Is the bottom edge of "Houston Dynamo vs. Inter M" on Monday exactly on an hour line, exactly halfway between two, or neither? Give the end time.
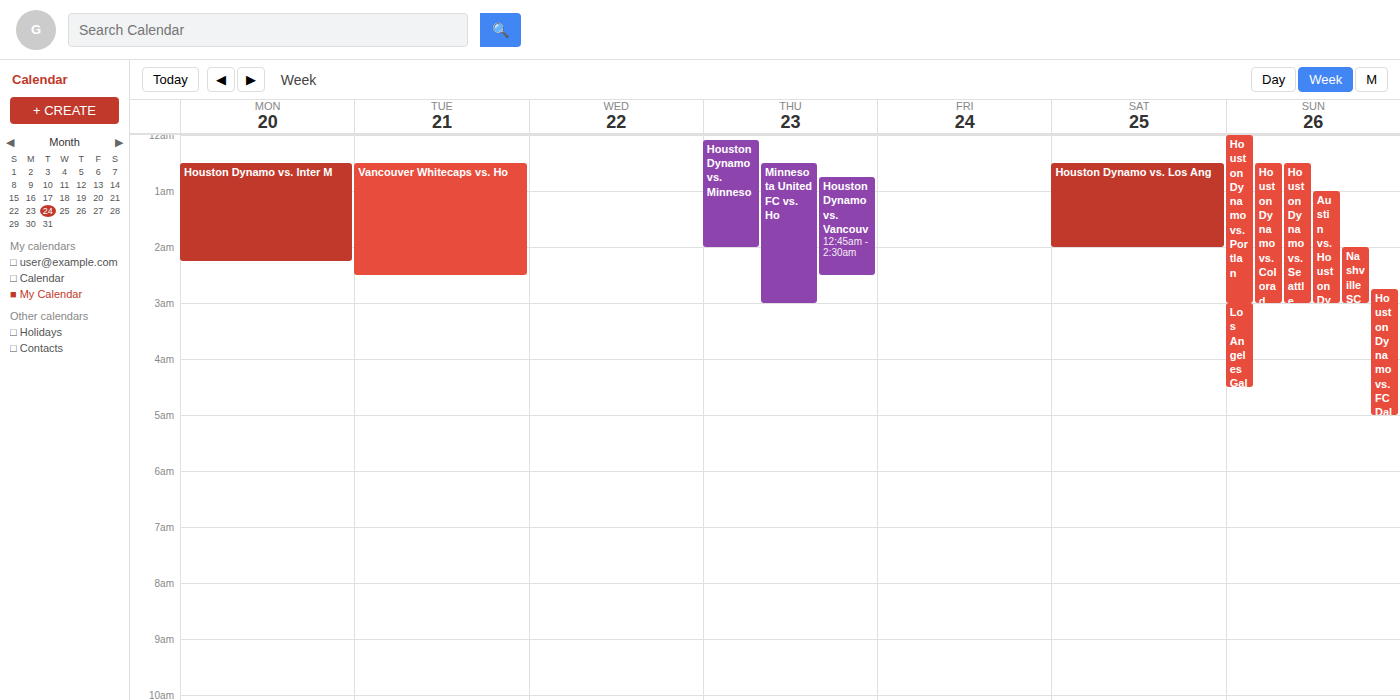
2:15 AM -- neither: a quarter of the way from the 2 AM line to the 3 AM line.